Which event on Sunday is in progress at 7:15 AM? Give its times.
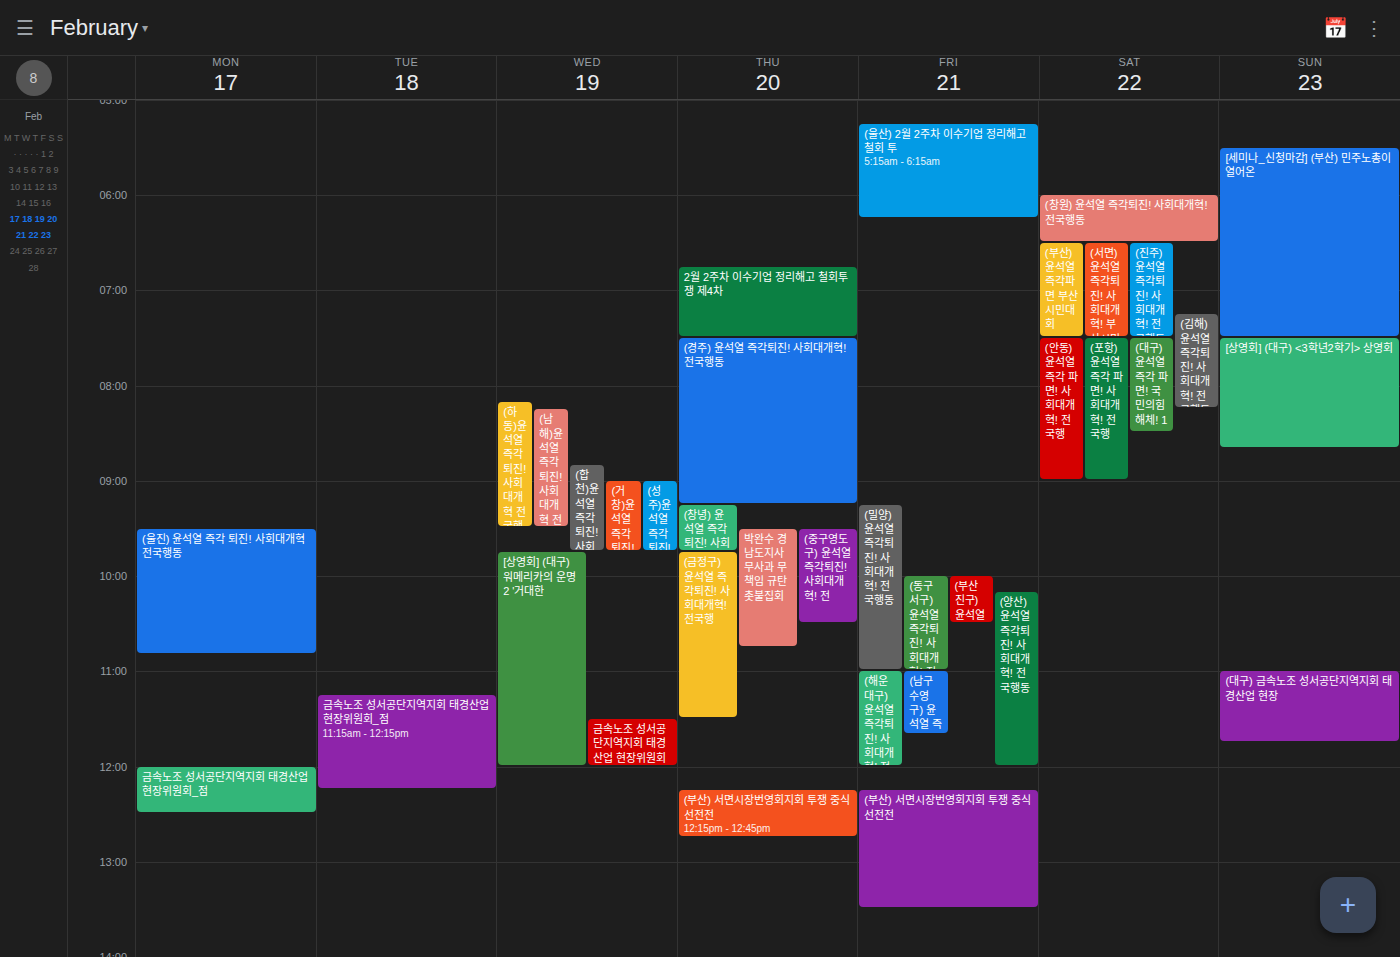
"[세미나_신청마감] (부산) 민주노총이 열어온", 5:30 AM to 7:30 AM